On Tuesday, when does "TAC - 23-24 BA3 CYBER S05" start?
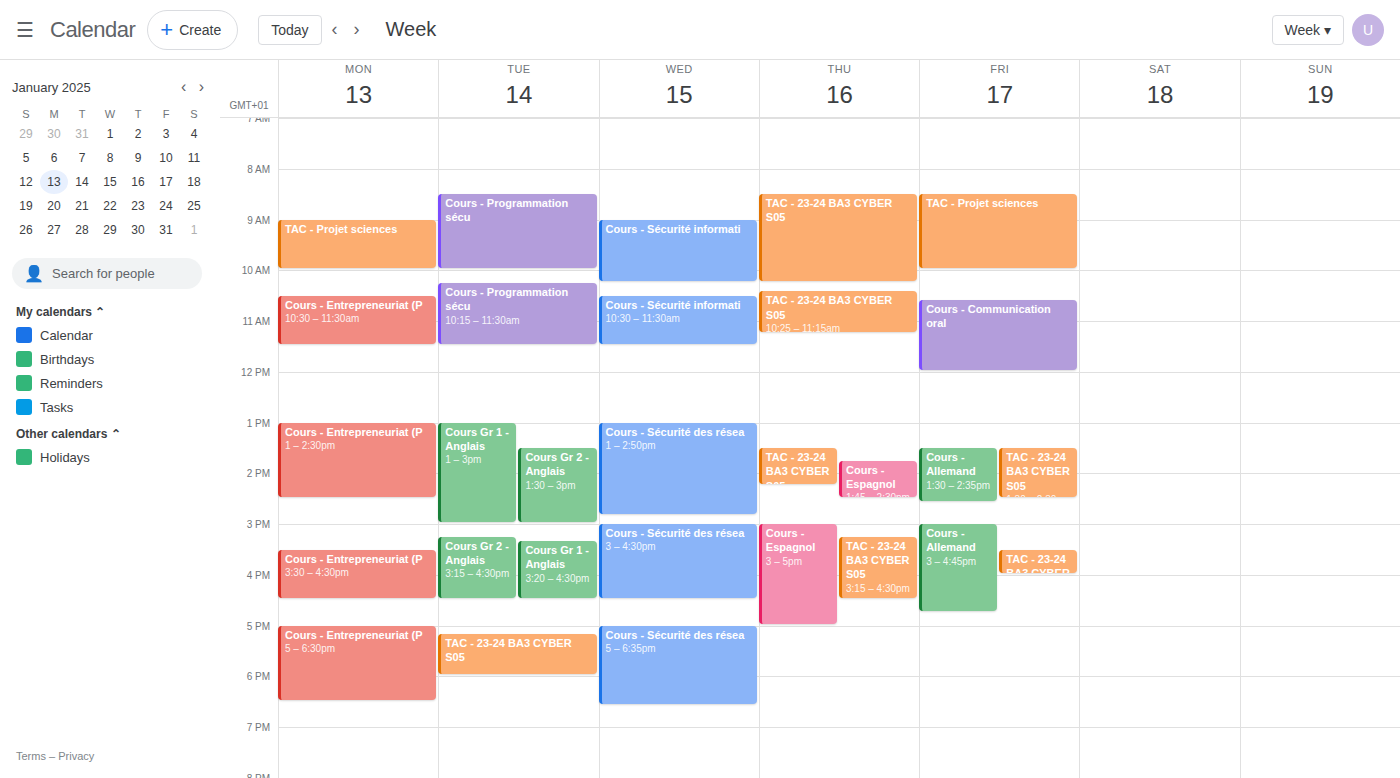
5:10 PM